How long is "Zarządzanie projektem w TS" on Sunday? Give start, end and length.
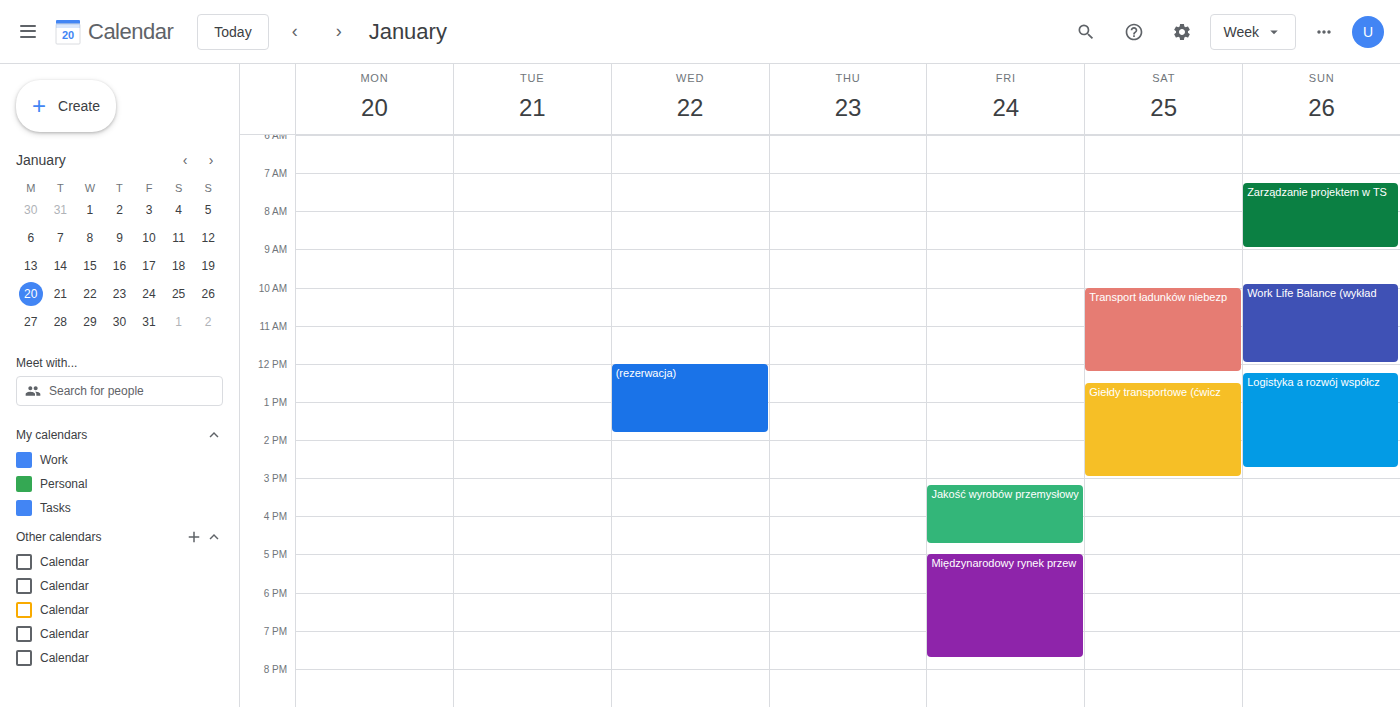
7:15 AM to 9:00 AM, 1 hour 45 minutes